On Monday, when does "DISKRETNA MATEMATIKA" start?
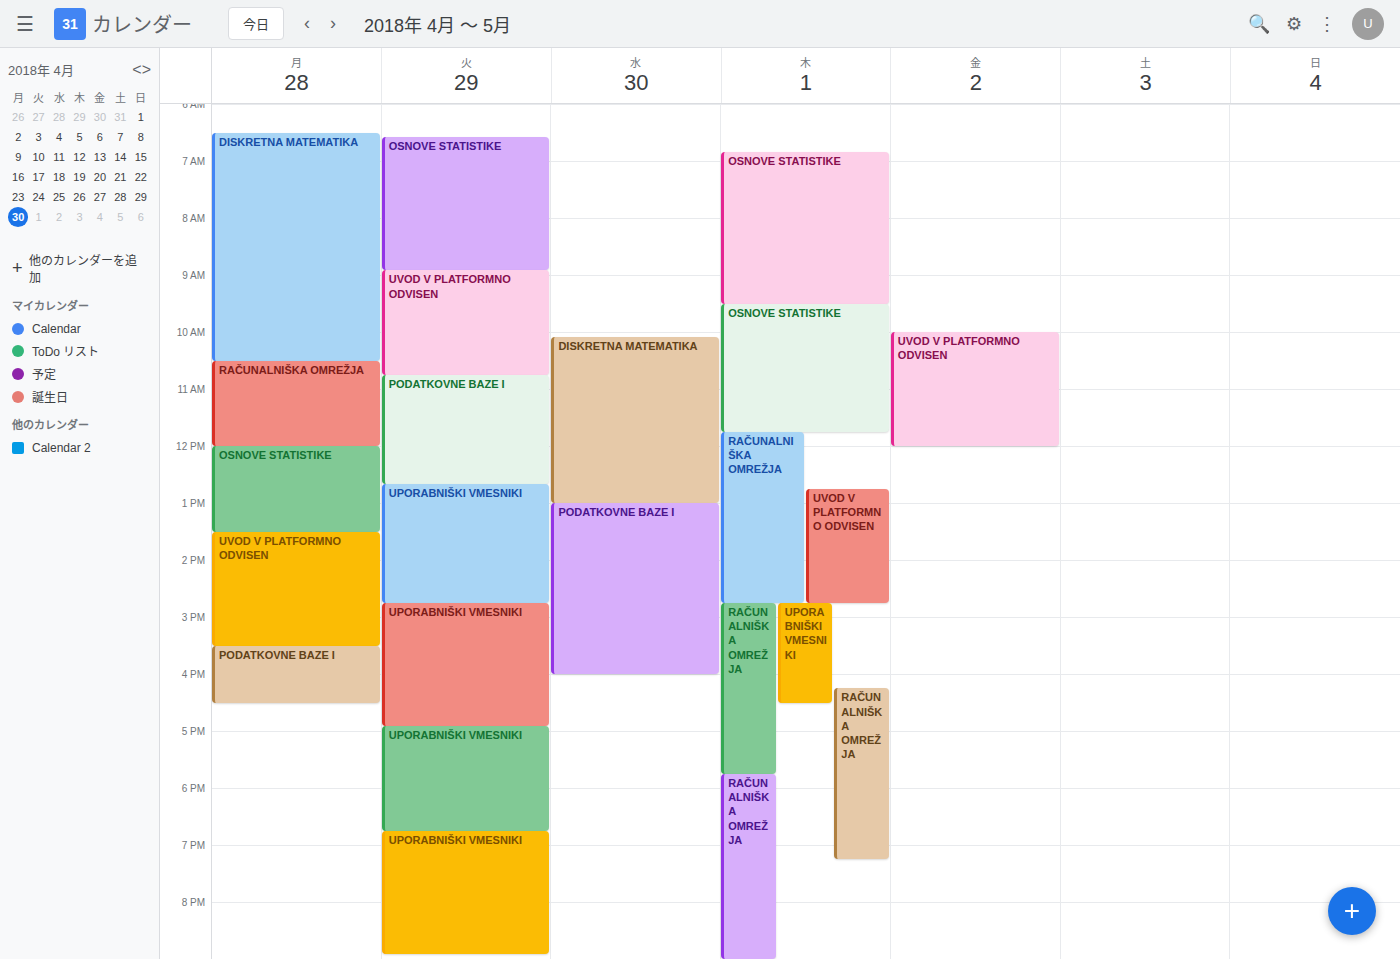
6:30 AM